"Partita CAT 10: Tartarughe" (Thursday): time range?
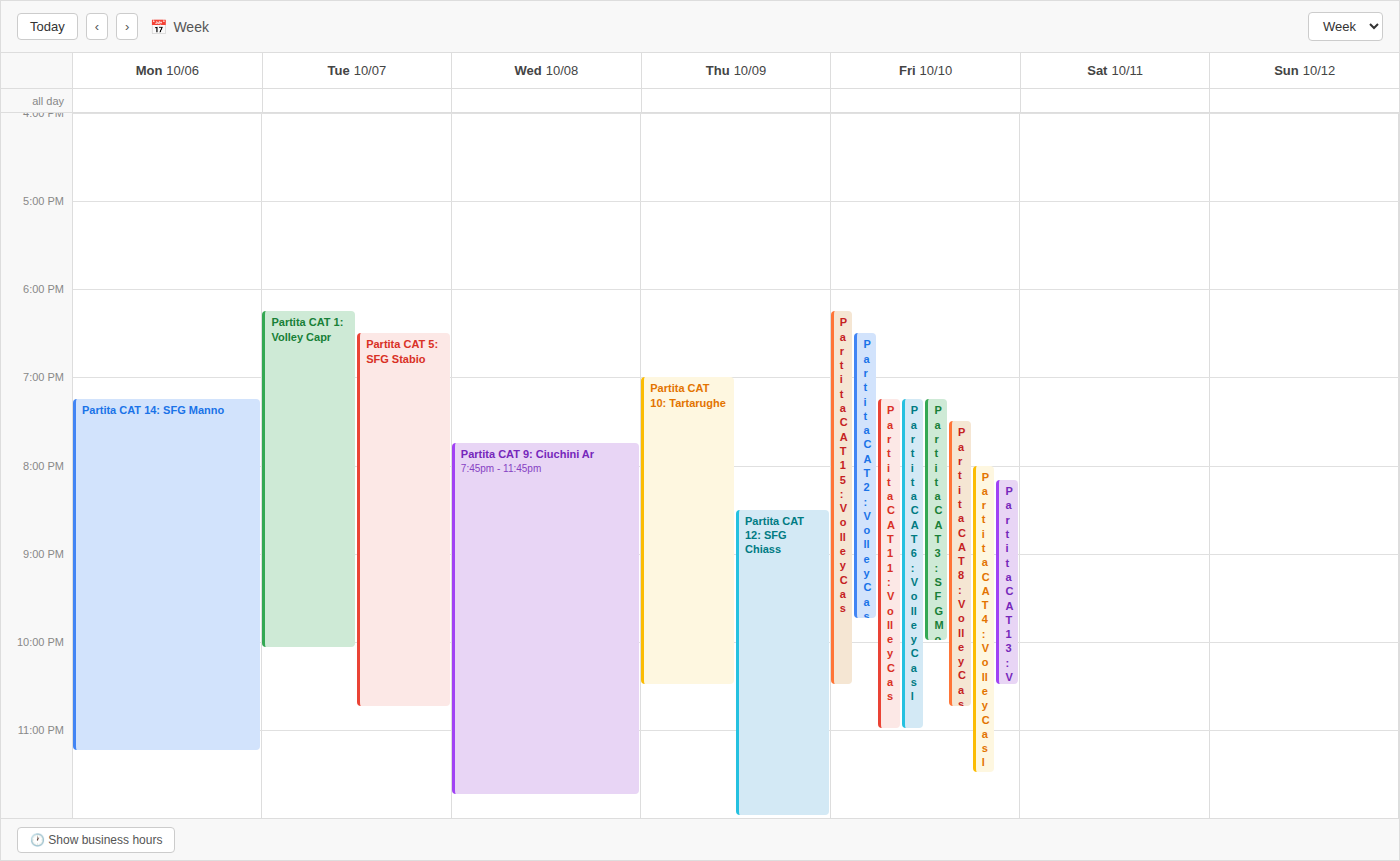
7:00 PM to 10:30 PM